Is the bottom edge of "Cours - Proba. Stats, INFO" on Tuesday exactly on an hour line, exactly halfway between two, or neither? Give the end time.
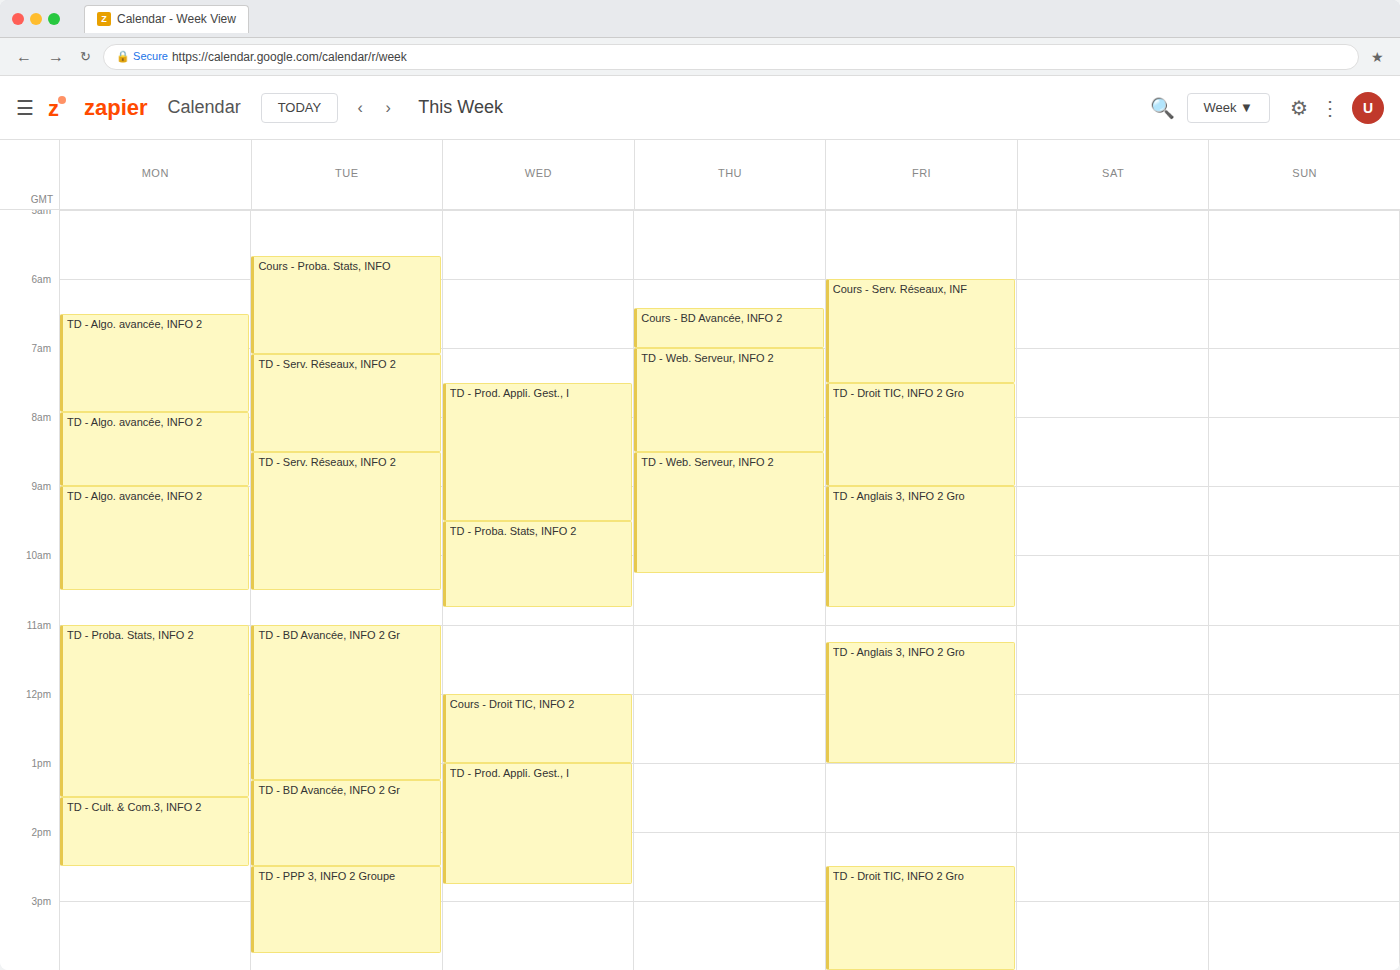
07:05 -- neither: 5 minutes below the 07:00 line and 55 minutes above the 08:00 line.